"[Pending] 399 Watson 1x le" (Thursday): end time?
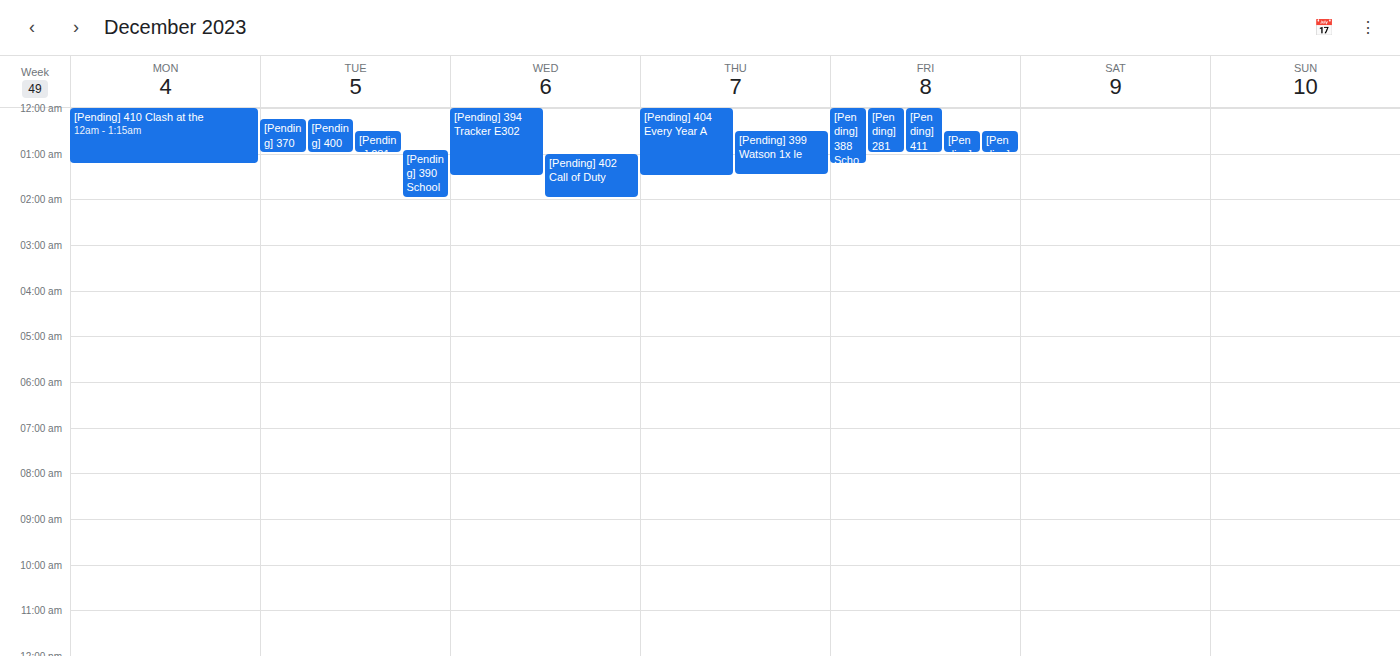
1:30 AM